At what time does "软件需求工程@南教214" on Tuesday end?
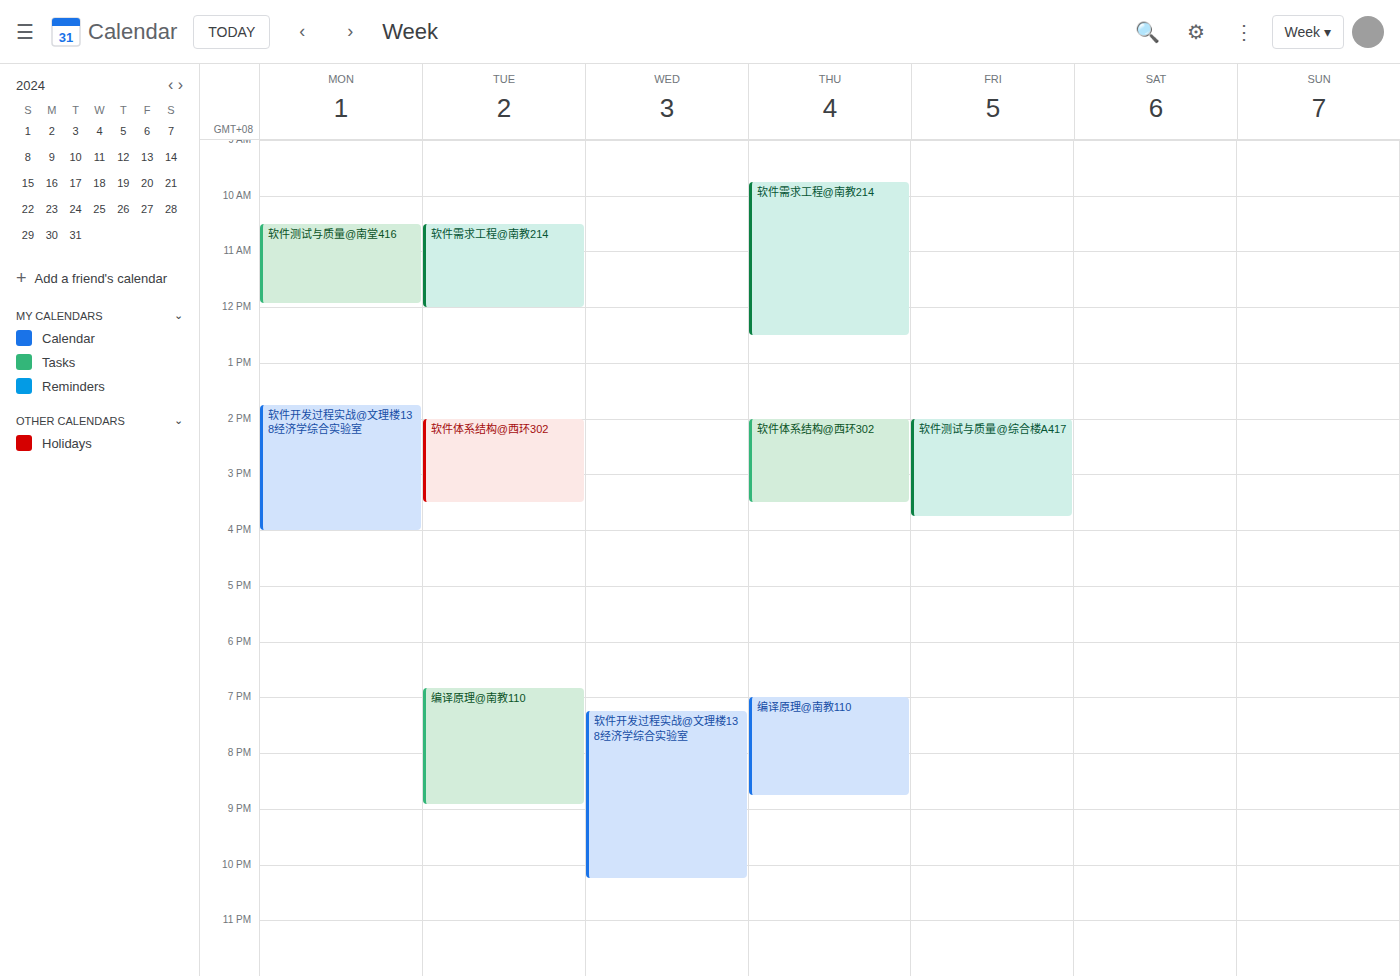
12:00 PM